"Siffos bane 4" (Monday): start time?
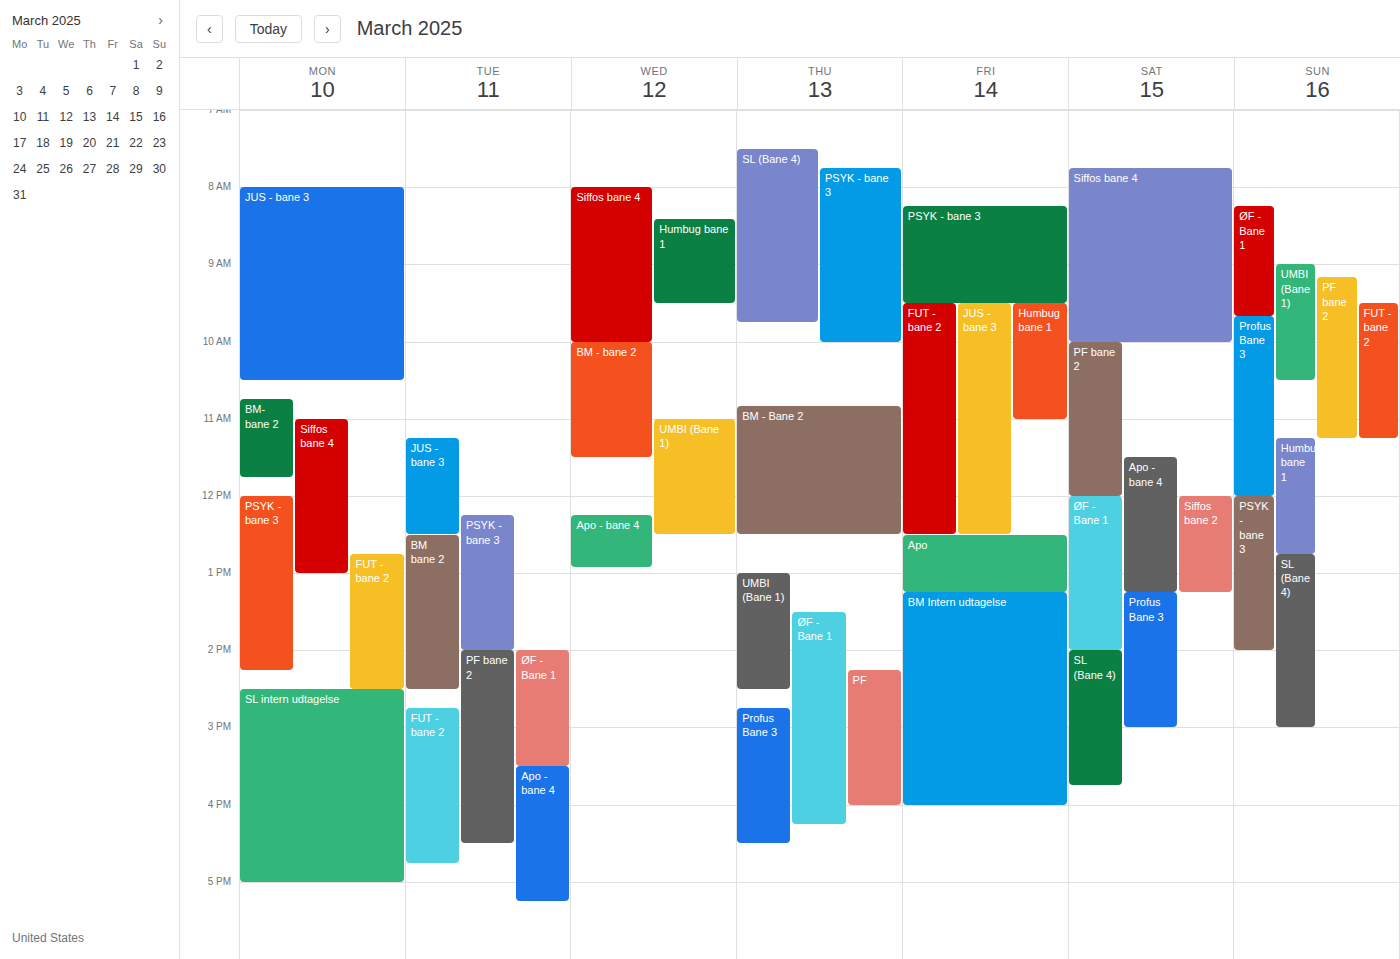
11:00 AM